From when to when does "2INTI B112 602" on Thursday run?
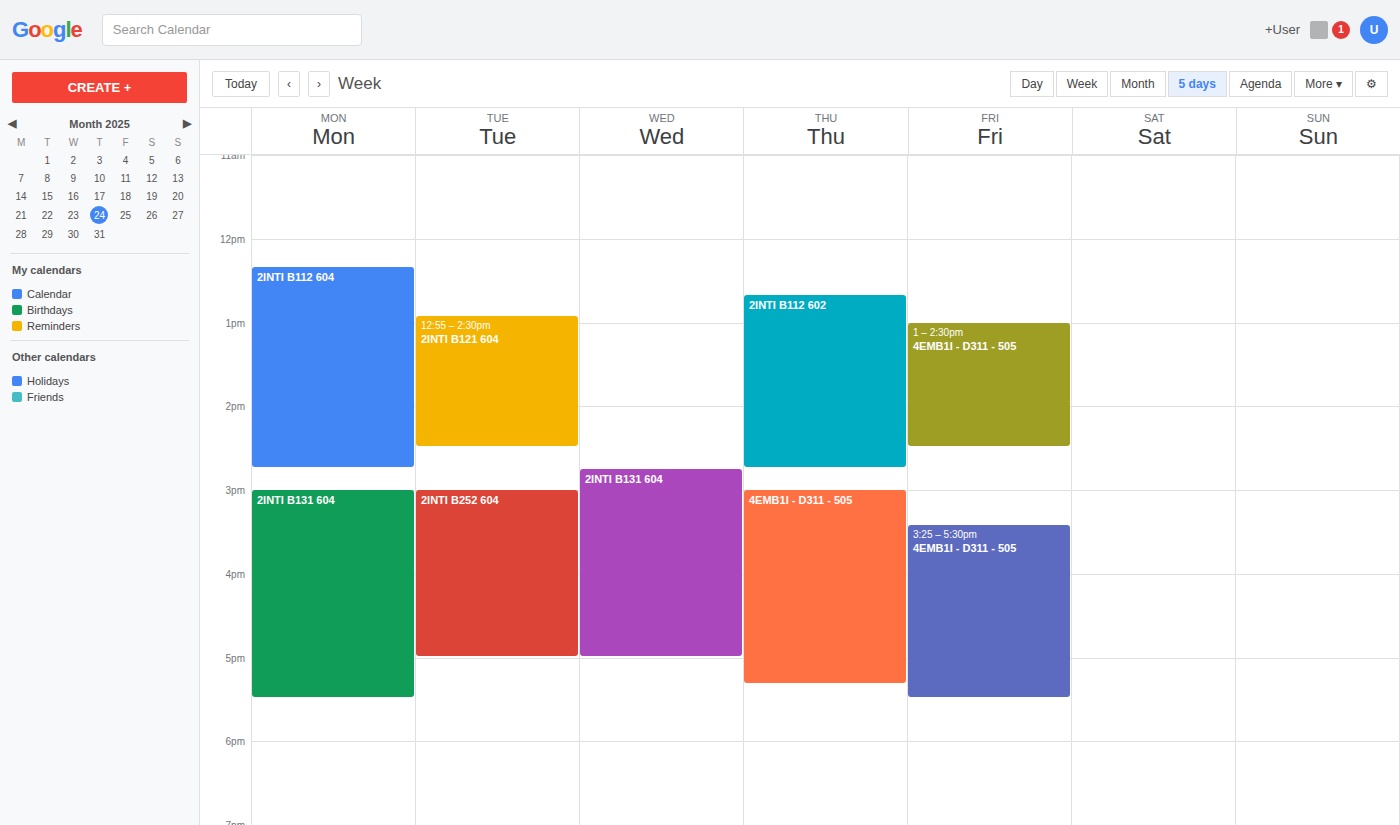
12:40 PM to 2:45 PM